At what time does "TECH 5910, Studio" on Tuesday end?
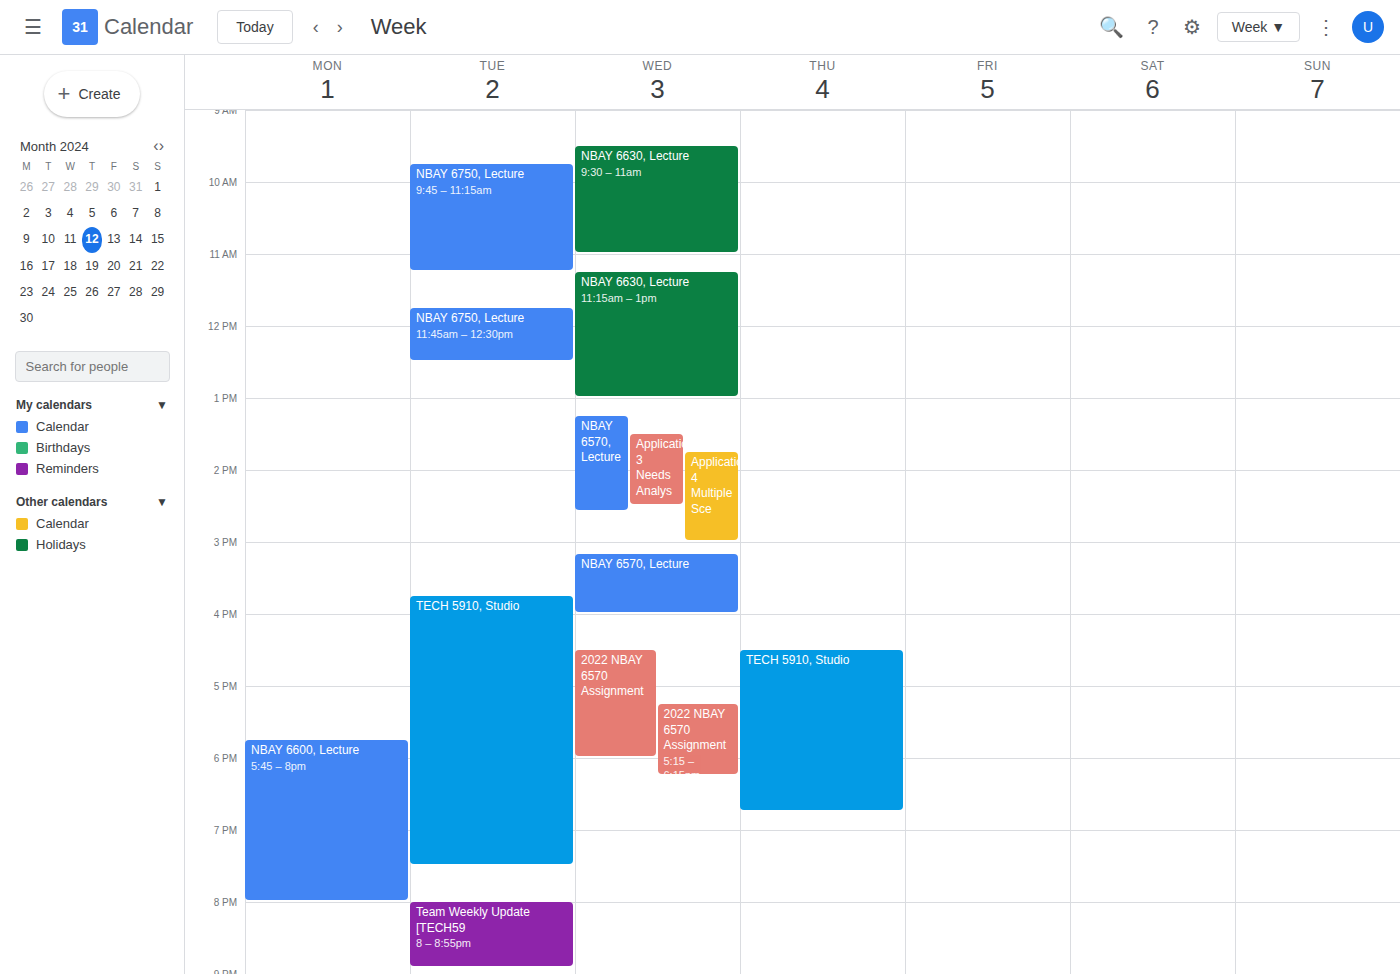
7:30 PM